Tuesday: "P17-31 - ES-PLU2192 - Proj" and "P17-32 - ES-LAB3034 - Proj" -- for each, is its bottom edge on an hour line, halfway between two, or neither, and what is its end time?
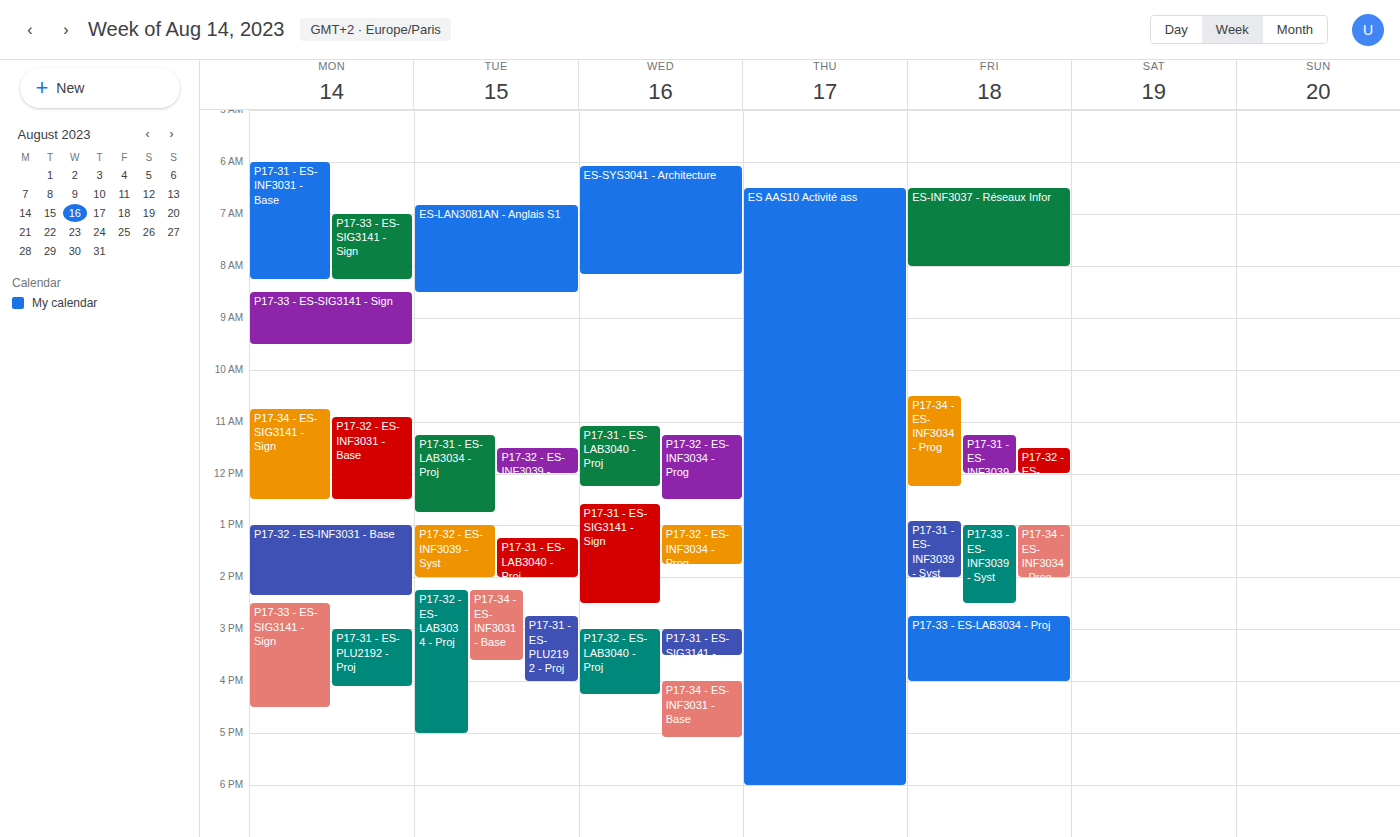
"P17-31 - ES-PLU2192 - Proj": 4:00 PM, exactly on the 4 PM line. "P17-32 - ES-LAB3034 - Proj": 5:00 PM, exactly on the 5 PM line.